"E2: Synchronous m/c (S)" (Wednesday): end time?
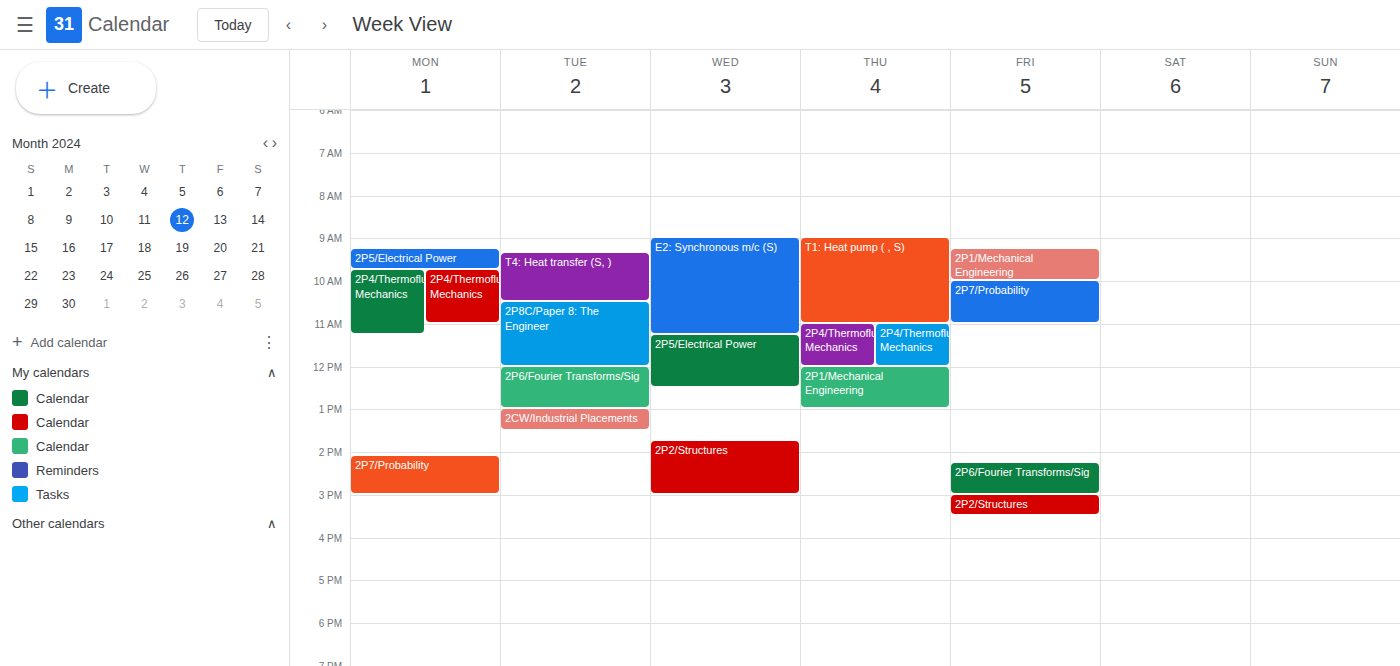
11:15 AM